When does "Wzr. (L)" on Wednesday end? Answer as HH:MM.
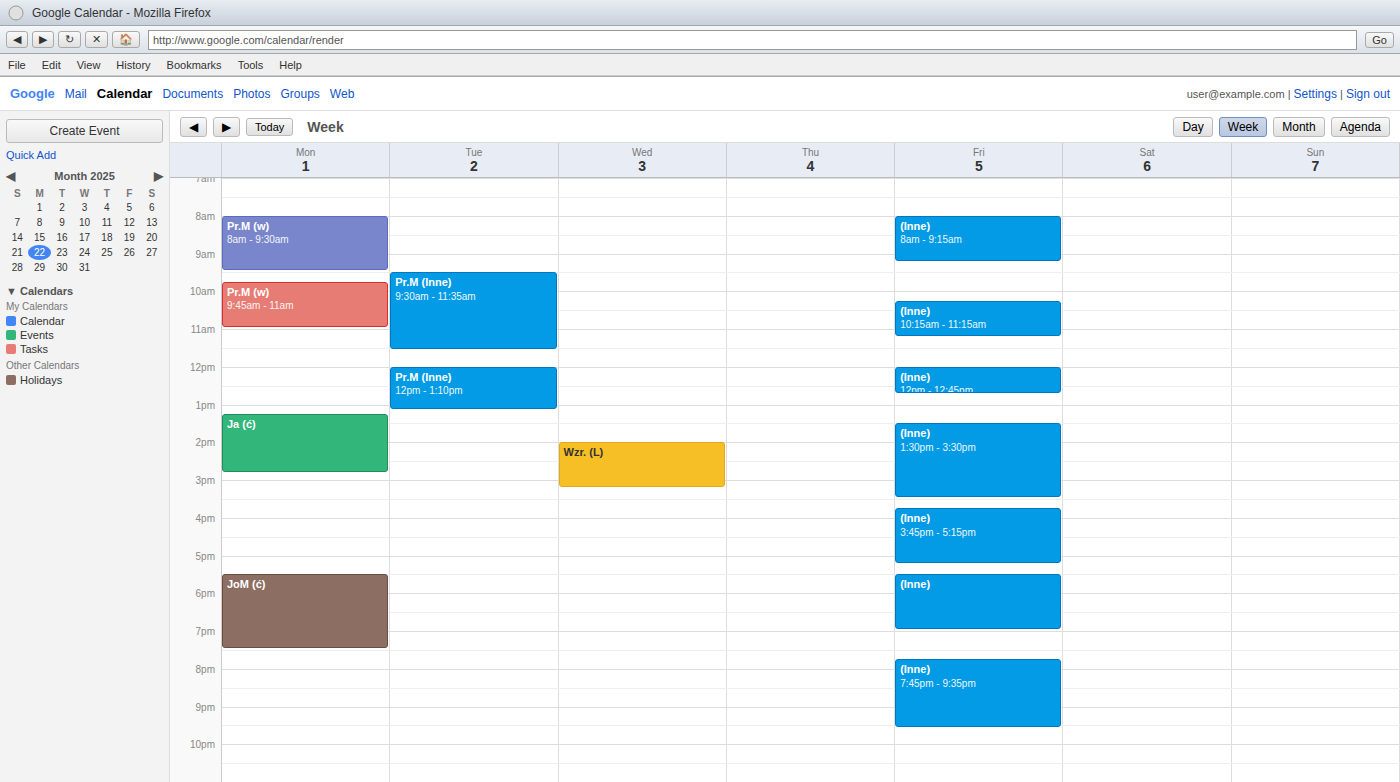
15:15